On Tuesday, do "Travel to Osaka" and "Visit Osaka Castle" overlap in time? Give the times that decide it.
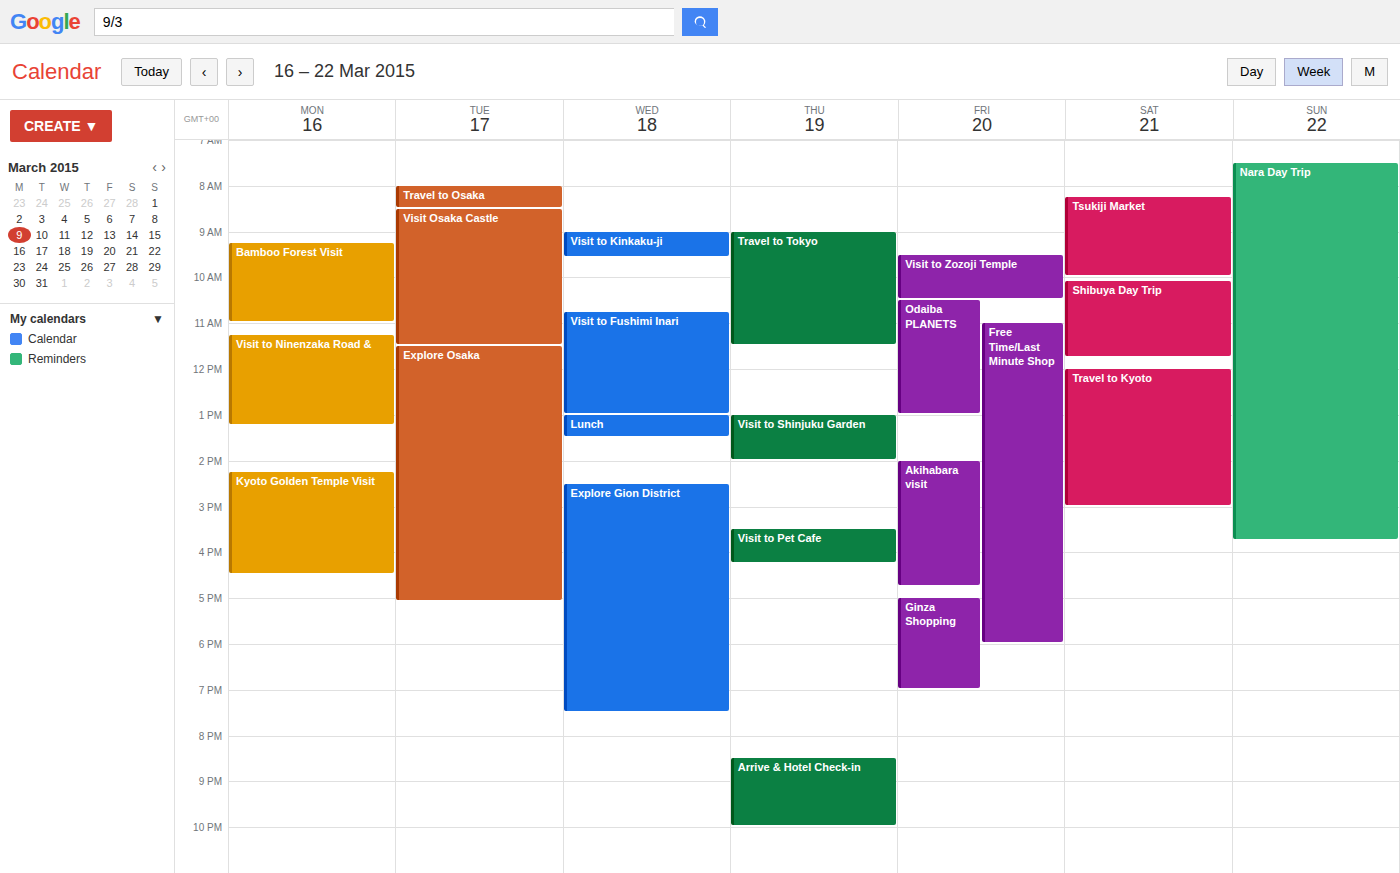
"Travel to Osaka" ends at 8:30 AM, exactly when "Visit Osaka Castle" starts -- they touch but do not overlap.